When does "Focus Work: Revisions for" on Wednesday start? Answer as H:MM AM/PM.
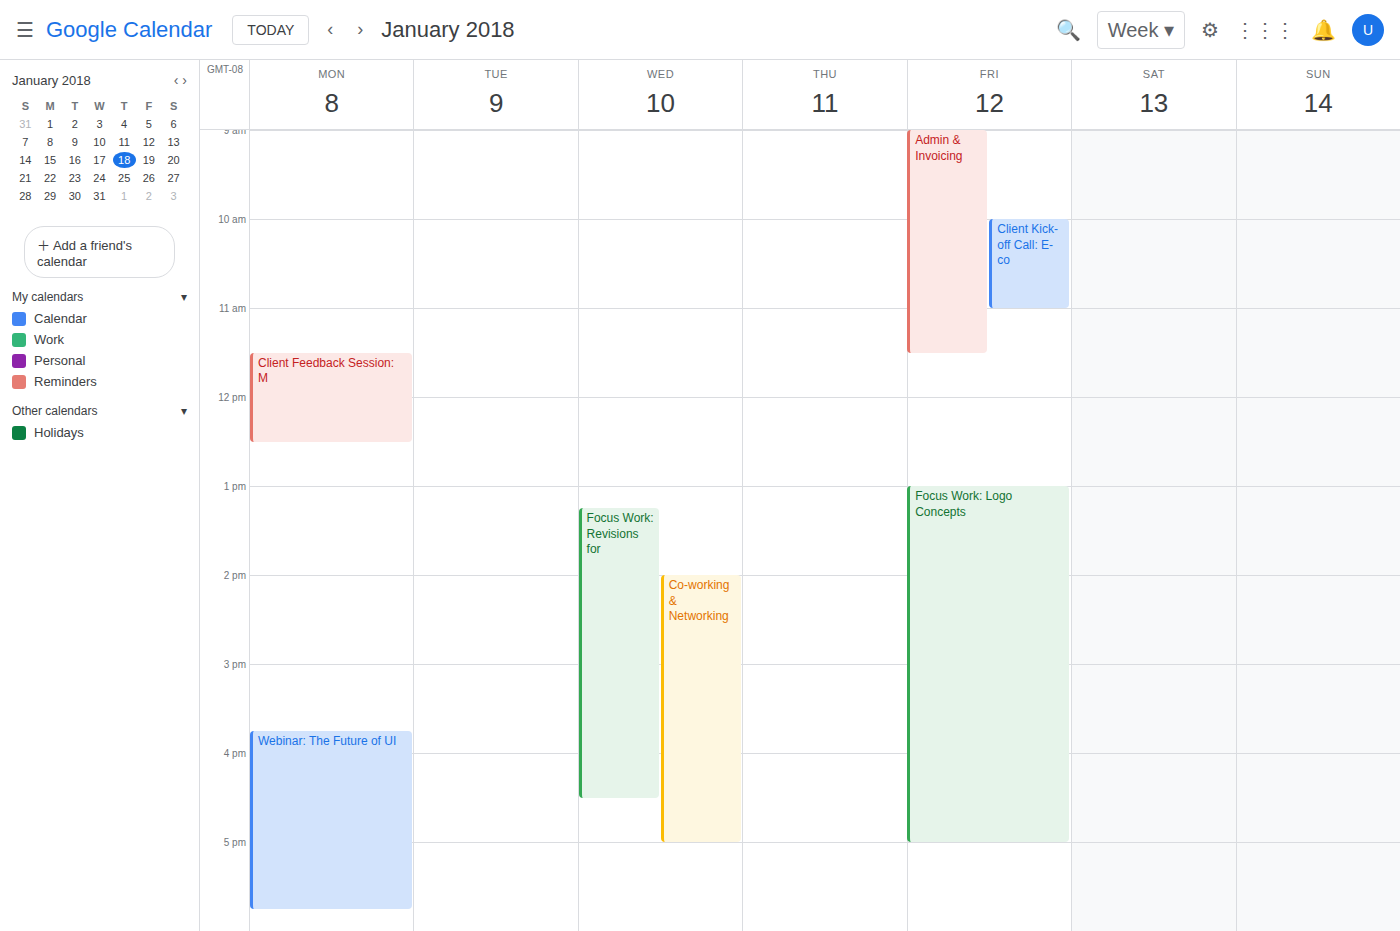
1:15 PM